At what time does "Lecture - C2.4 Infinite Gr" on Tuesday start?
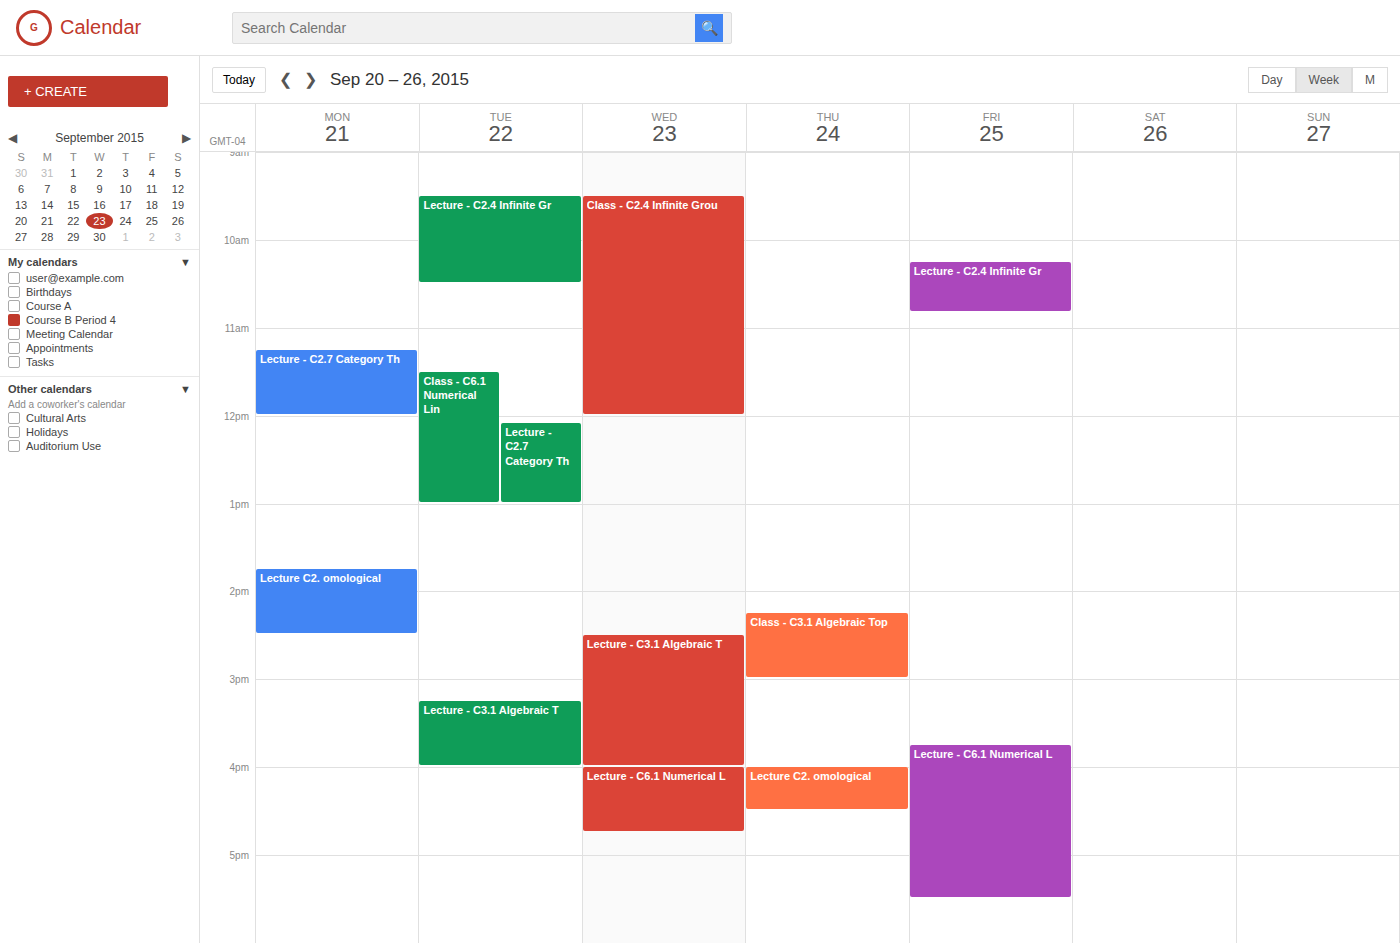
9:30 AM